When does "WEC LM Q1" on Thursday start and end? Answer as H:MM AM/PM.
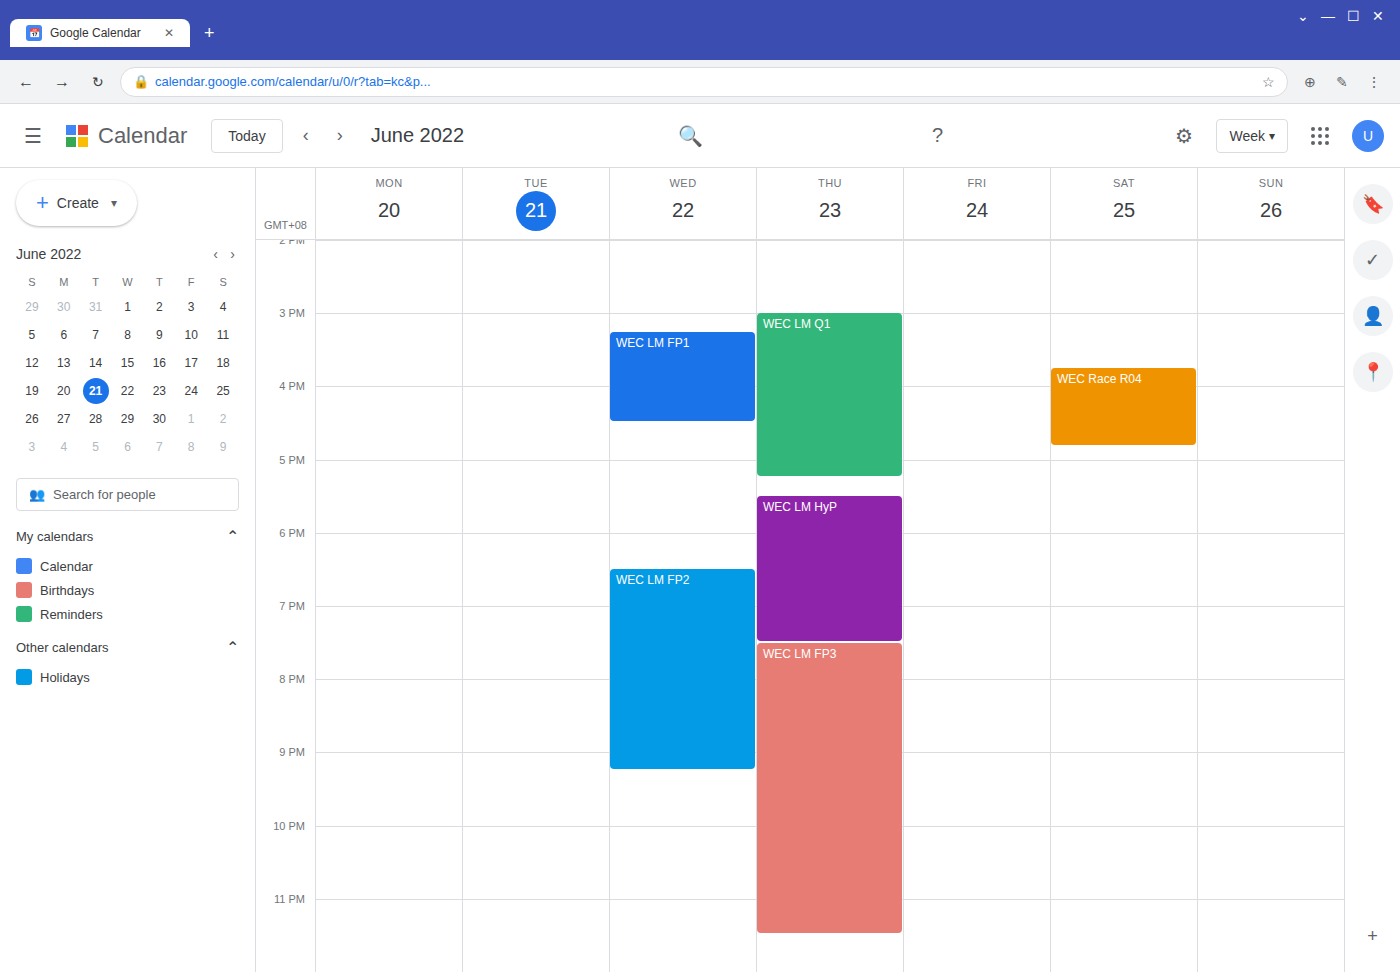
3:00 PM to 5:15 PM